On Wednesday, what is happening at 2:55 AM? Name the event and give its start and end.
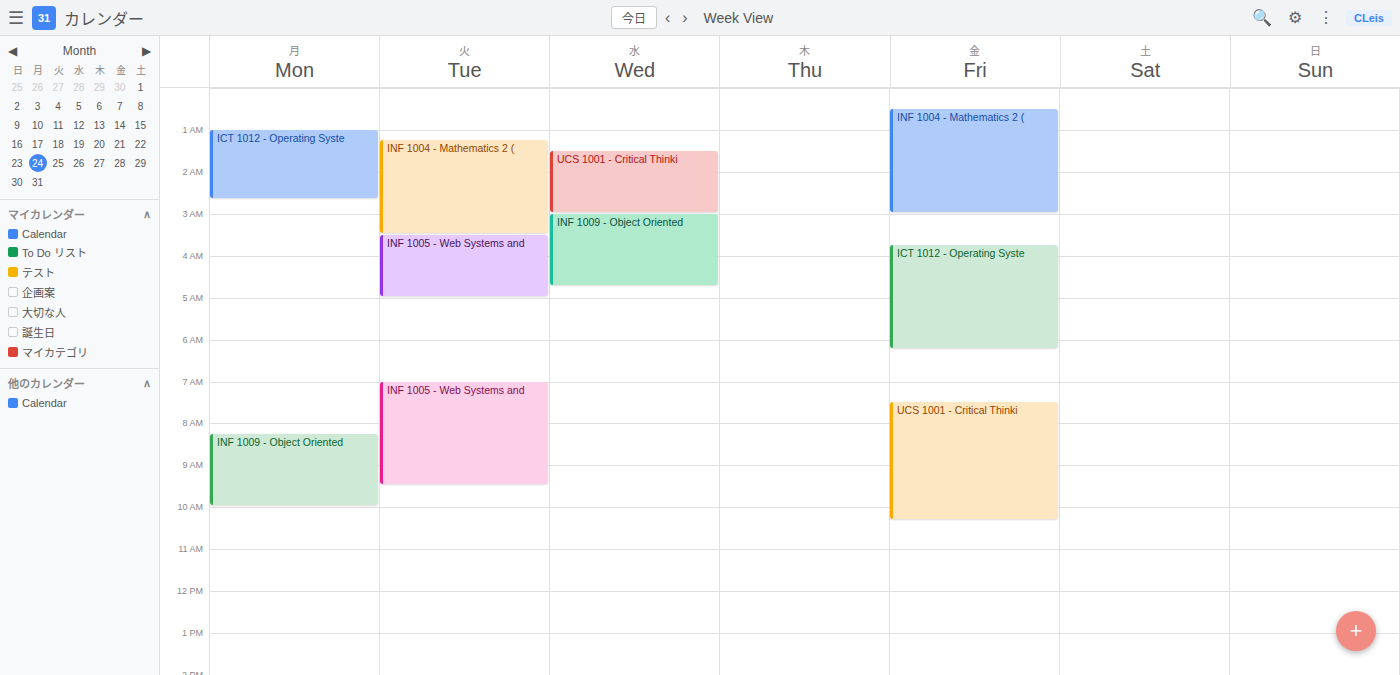
"UCS 1001 - Critical Thinki", 1:30 AM to 3:00 AM